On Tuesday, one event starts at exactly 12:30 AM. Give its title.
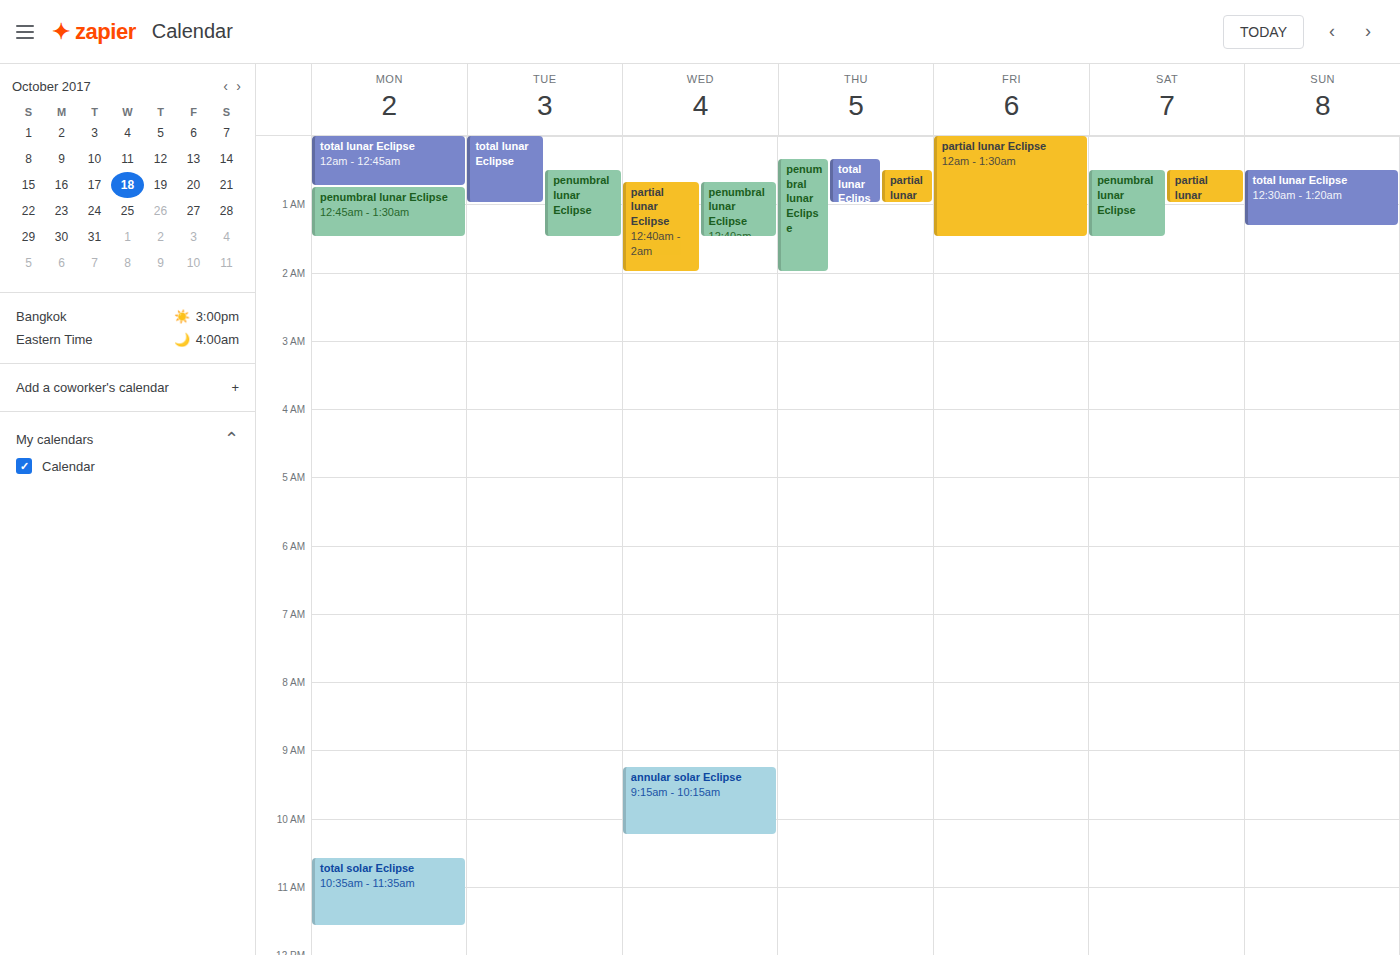
"penumbral lunar Eclipse"